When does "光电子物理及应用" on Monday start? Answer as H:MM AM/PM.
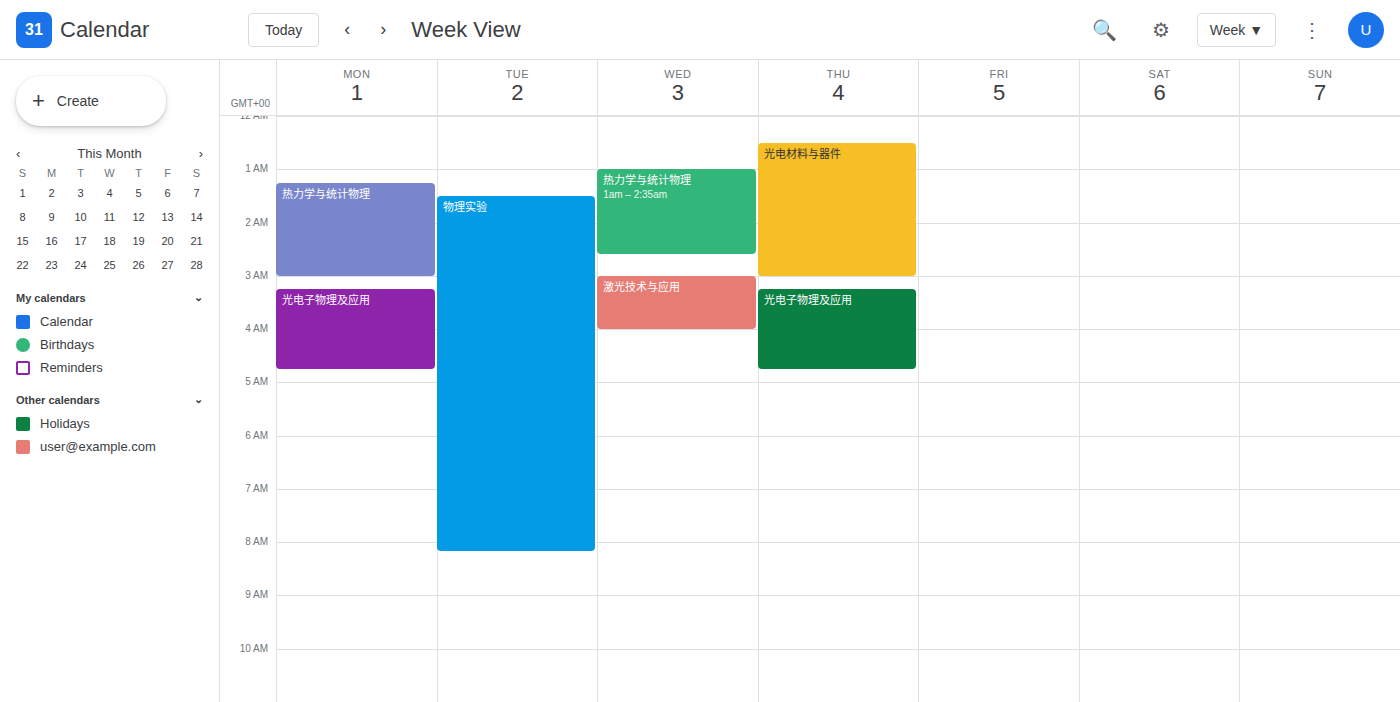
3:15 AM